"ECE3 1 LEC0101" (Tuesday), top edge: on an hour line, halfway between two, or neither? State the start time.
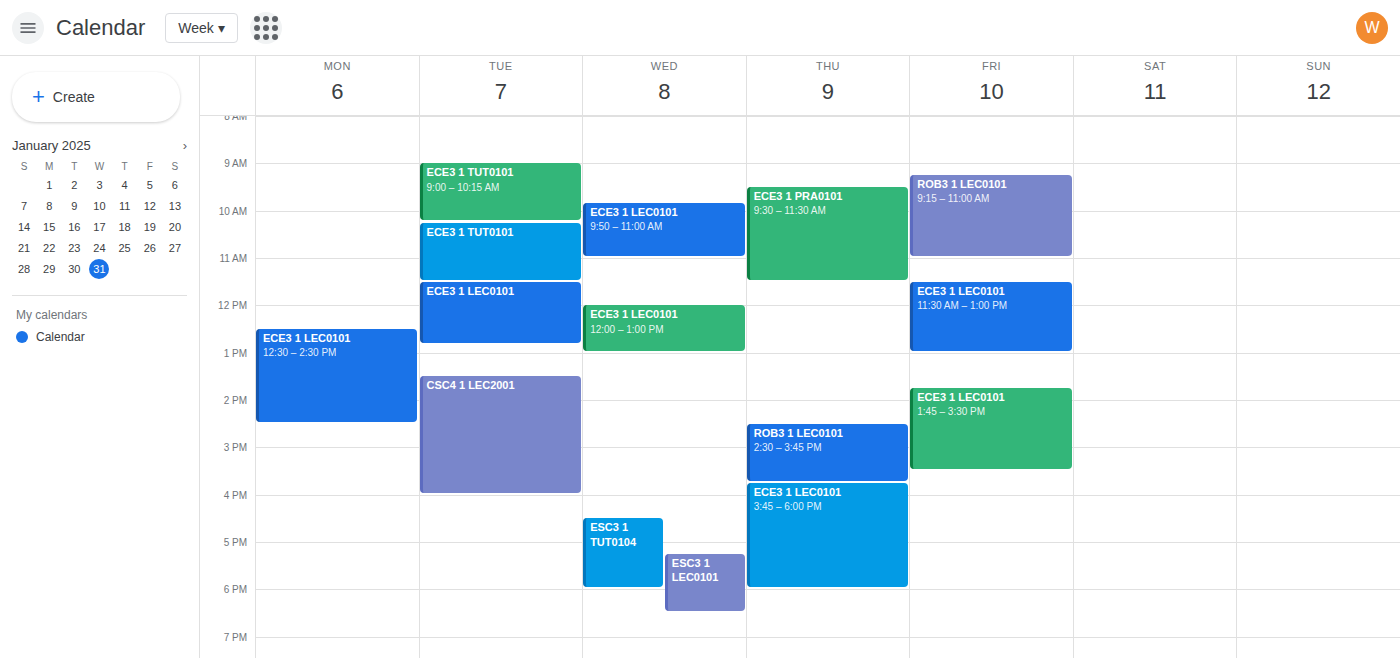
11:30 AM -- halfway between the 11 AM and 12 PM lines.